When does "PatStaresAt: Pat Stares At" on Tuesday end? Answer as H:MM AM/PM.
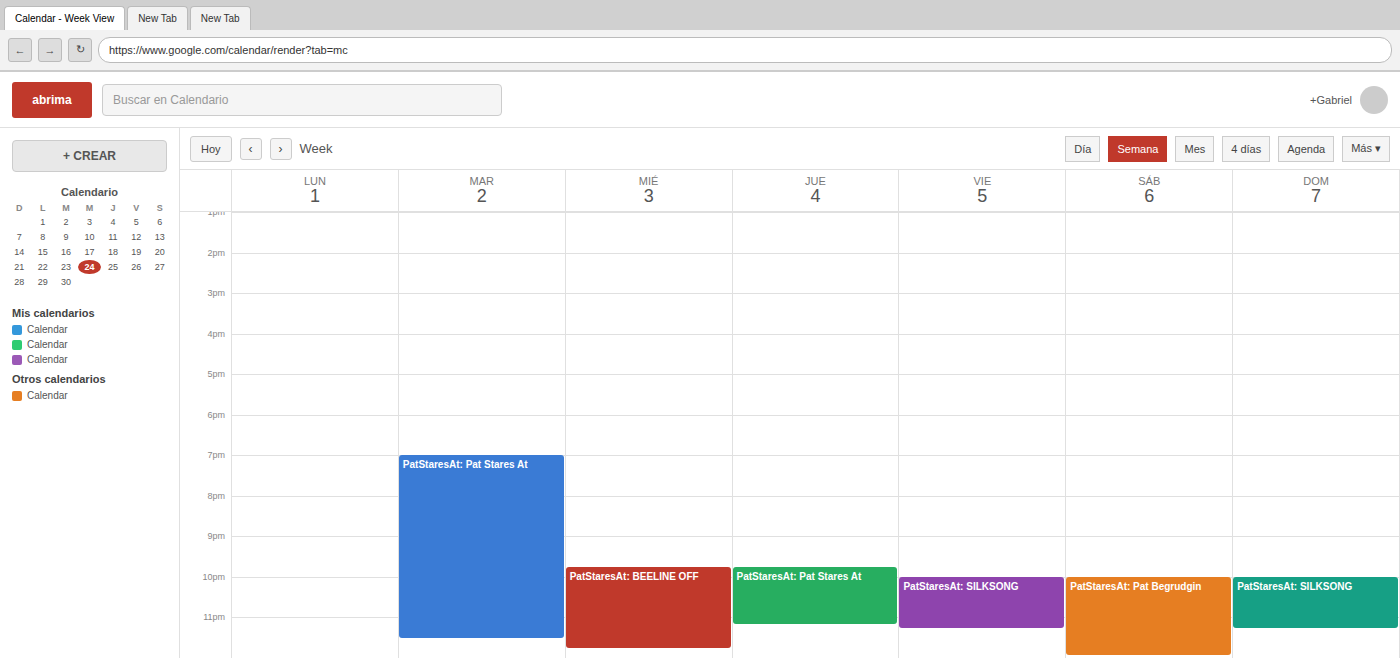
11:30 PM